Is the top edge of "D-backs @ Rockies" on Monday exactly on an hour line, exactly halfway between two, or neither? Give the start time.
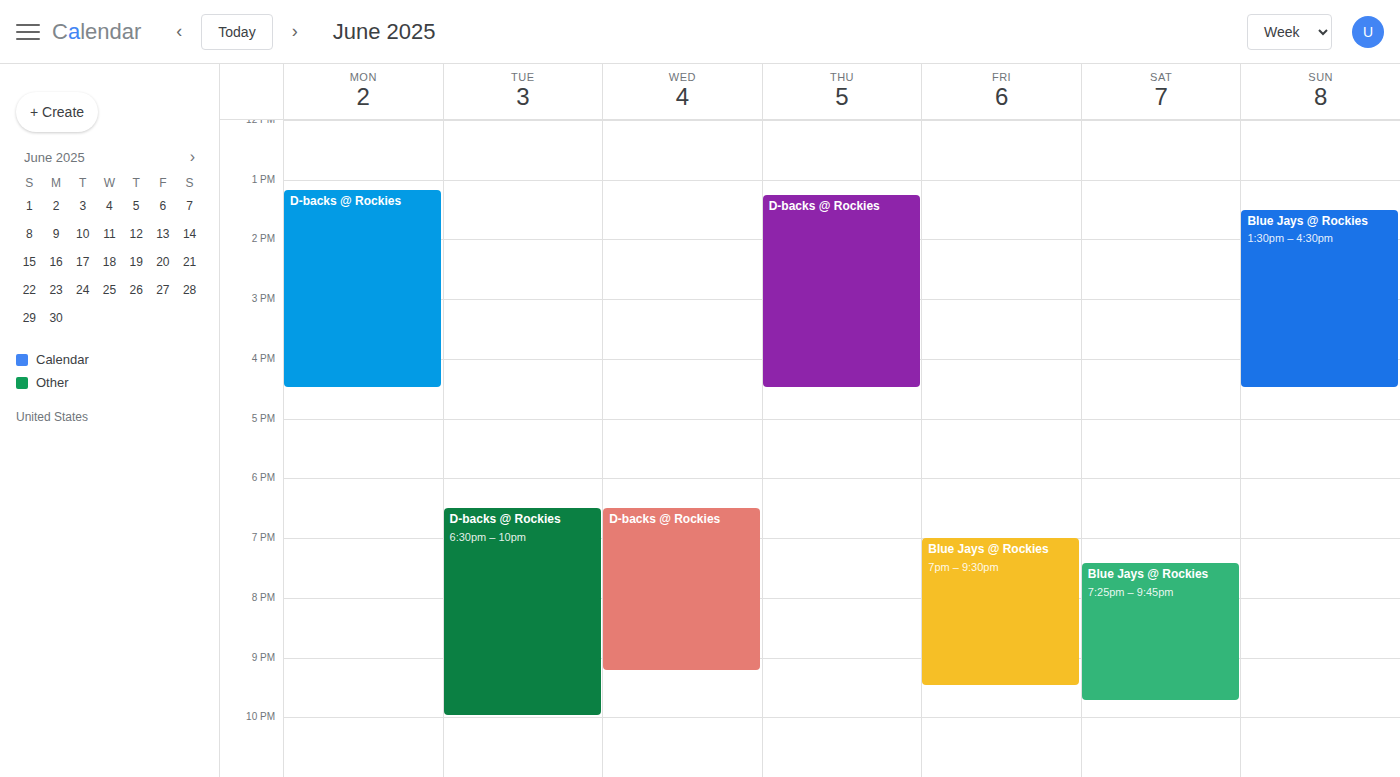
1:10 PM -- neither: 10 minutes below the 1 PM line and 50 minutes above the 2 PM line.